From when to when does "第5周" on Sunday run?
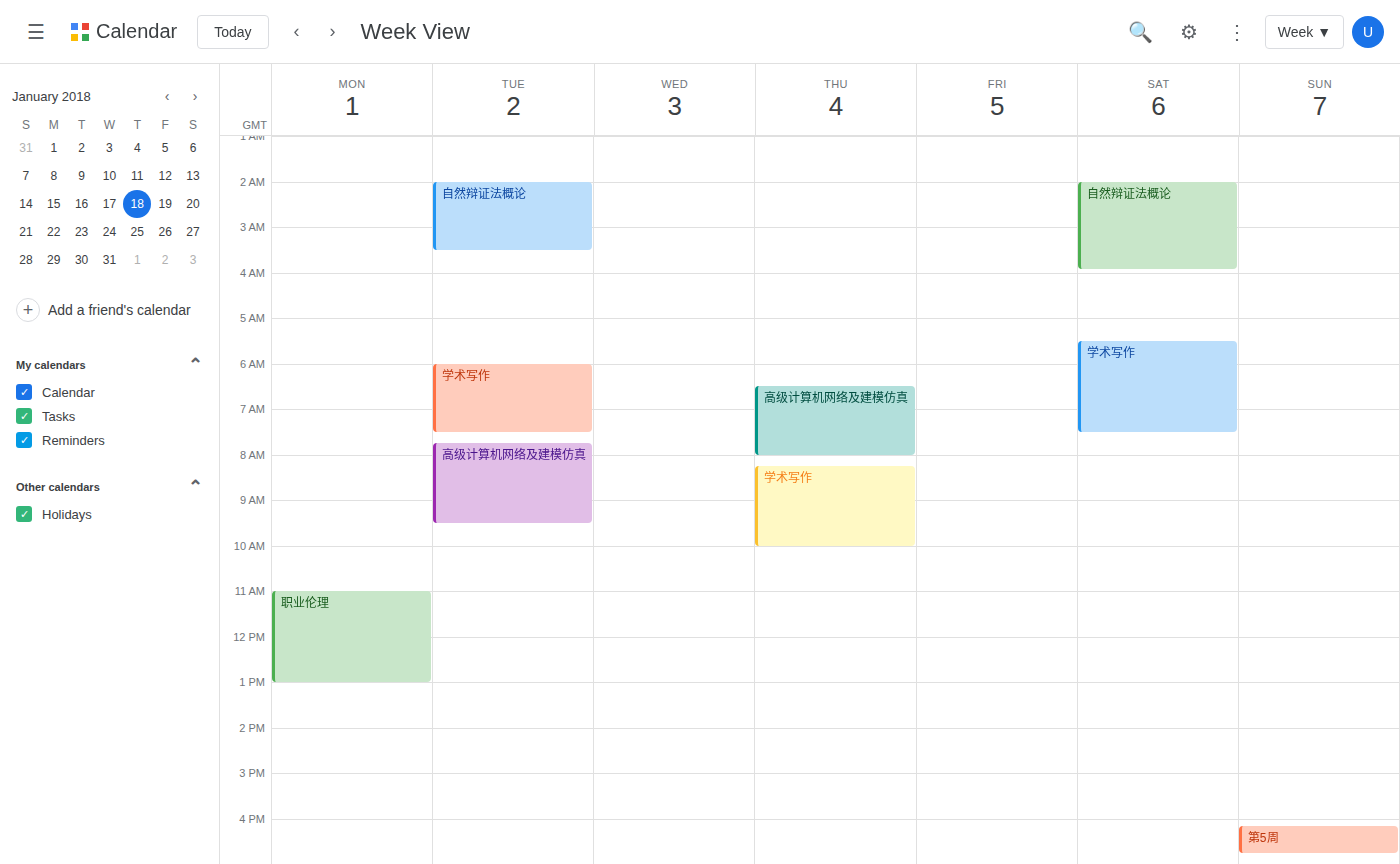
4:10 PM to 4:45 PM